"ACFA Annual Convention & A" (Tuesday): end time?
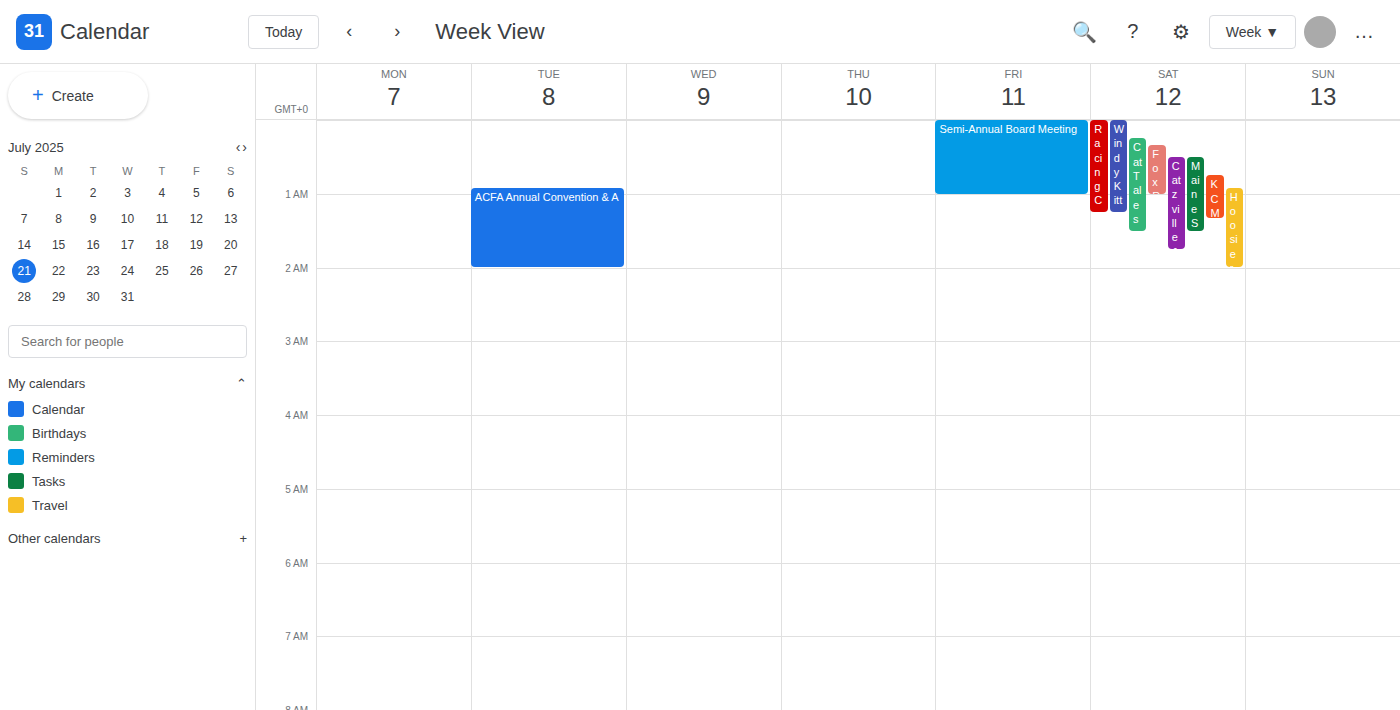
02:00